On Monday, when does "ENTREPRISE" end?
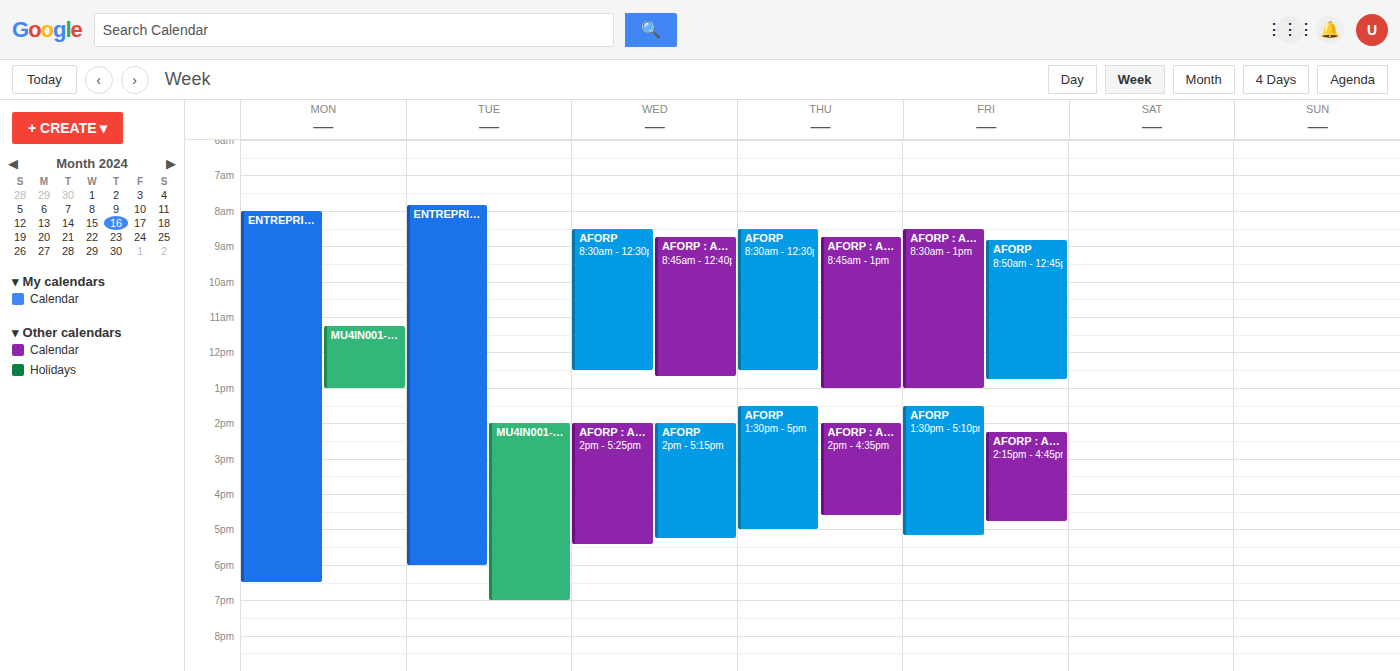
6:30 PM